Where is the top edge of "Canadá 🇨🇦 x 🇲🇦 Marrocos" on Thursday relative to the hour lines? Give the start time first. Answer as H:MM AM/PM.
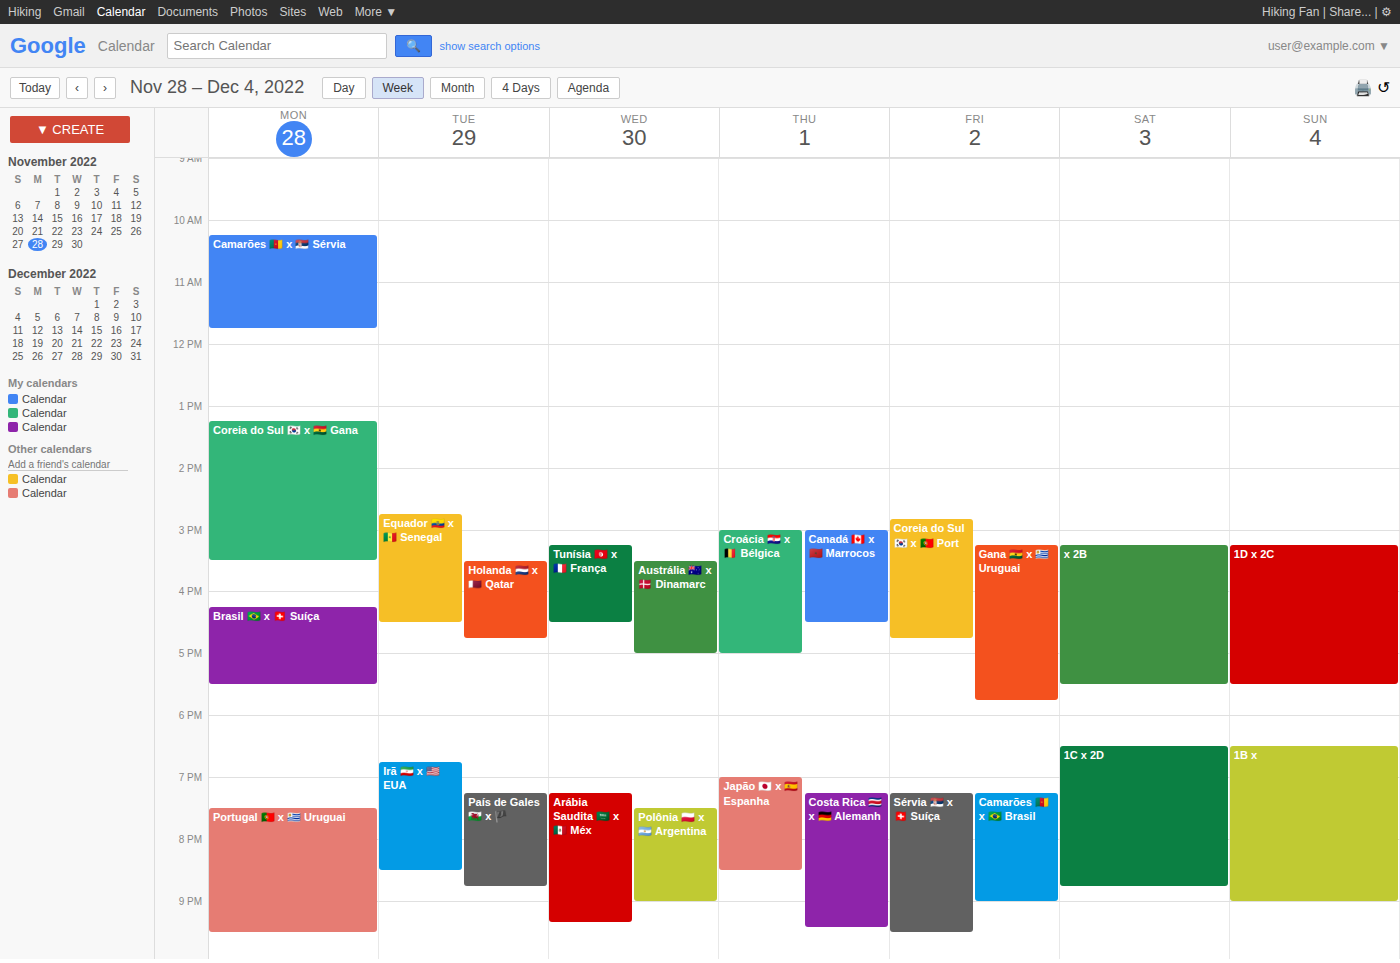
3:00 PM -- exactly on the 3 PM line.